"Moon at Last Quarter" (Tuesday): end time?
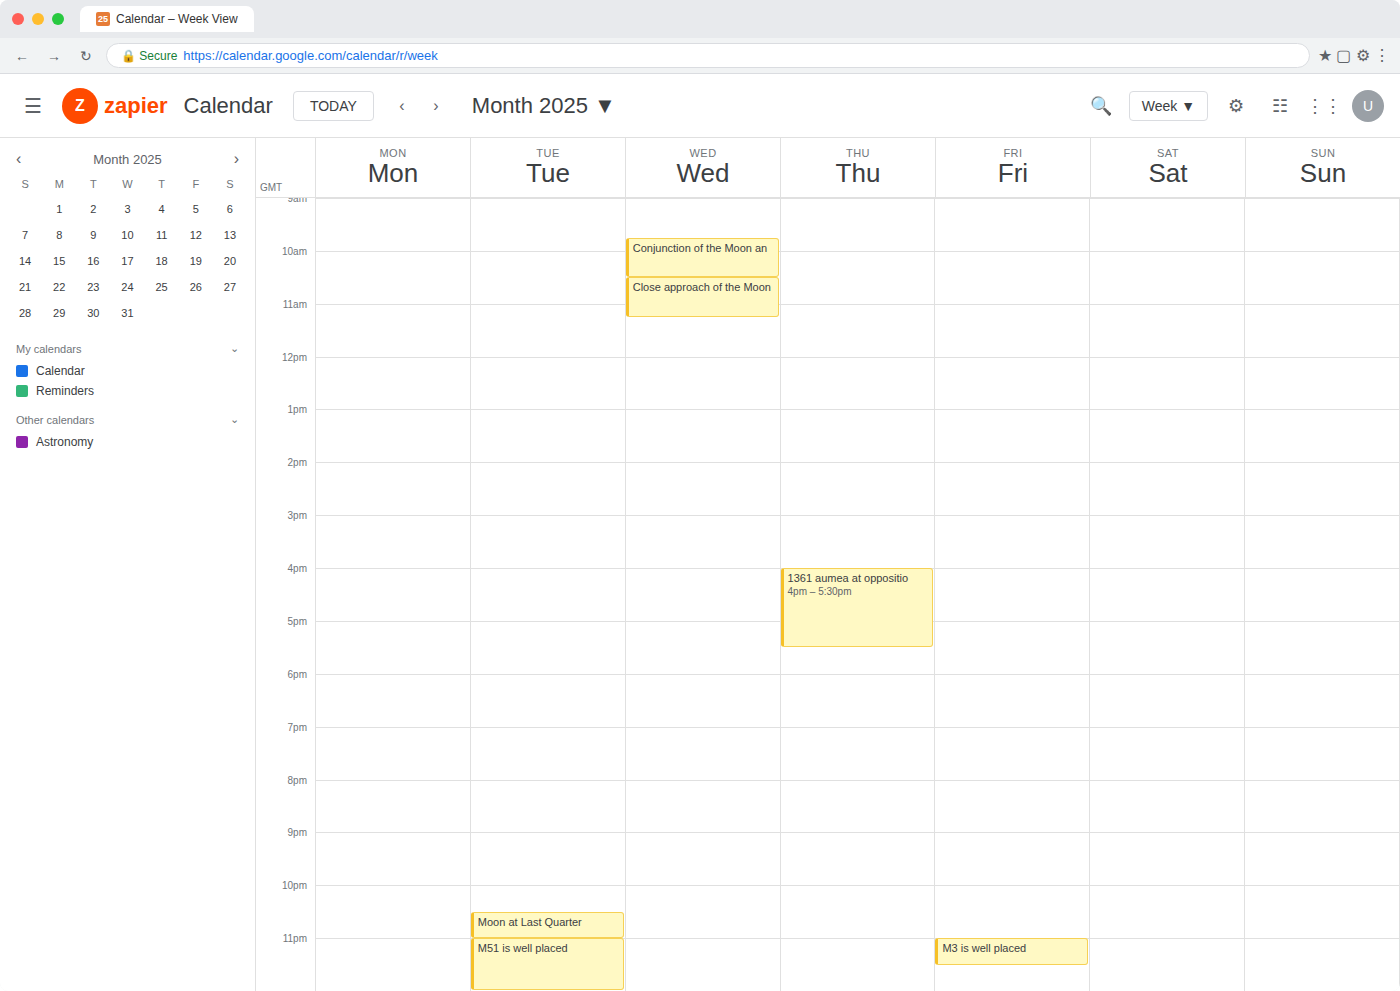
11:00 PM